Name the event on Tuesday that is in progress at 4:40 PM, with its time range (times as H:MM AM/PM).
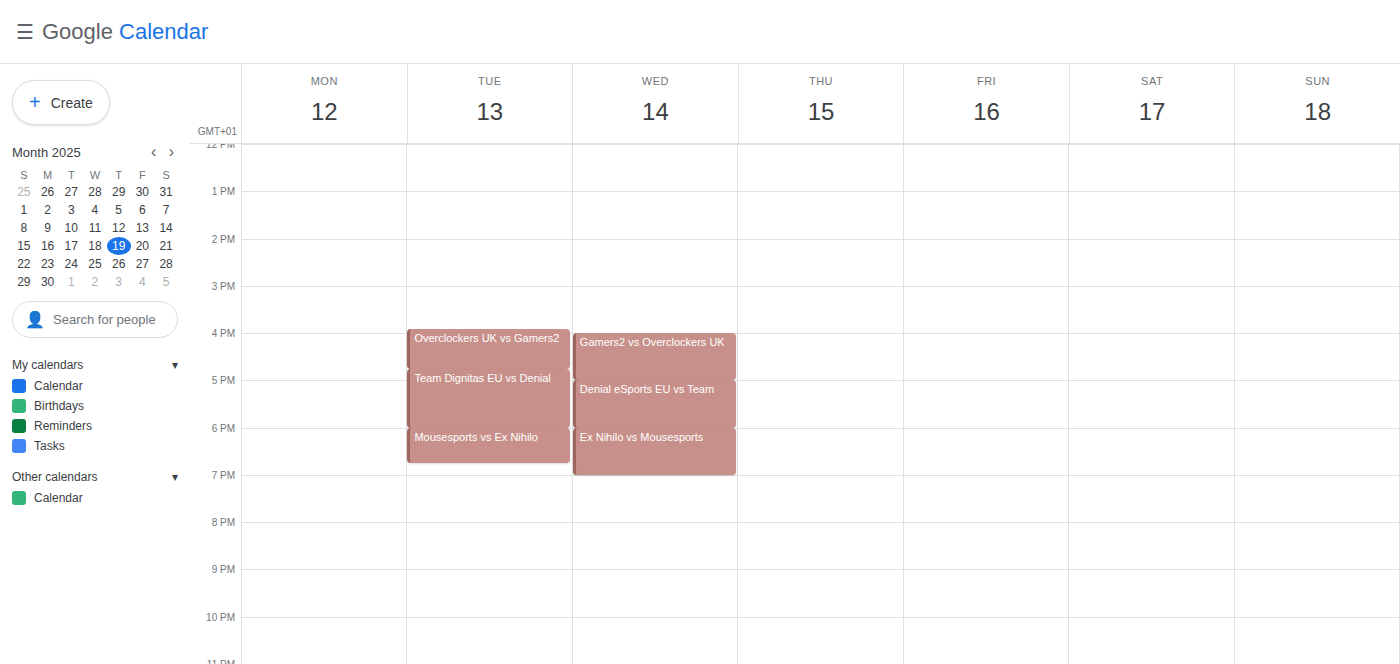
"Overclockers UK vs Gamers2", 3:55 PM to 4:45 PM